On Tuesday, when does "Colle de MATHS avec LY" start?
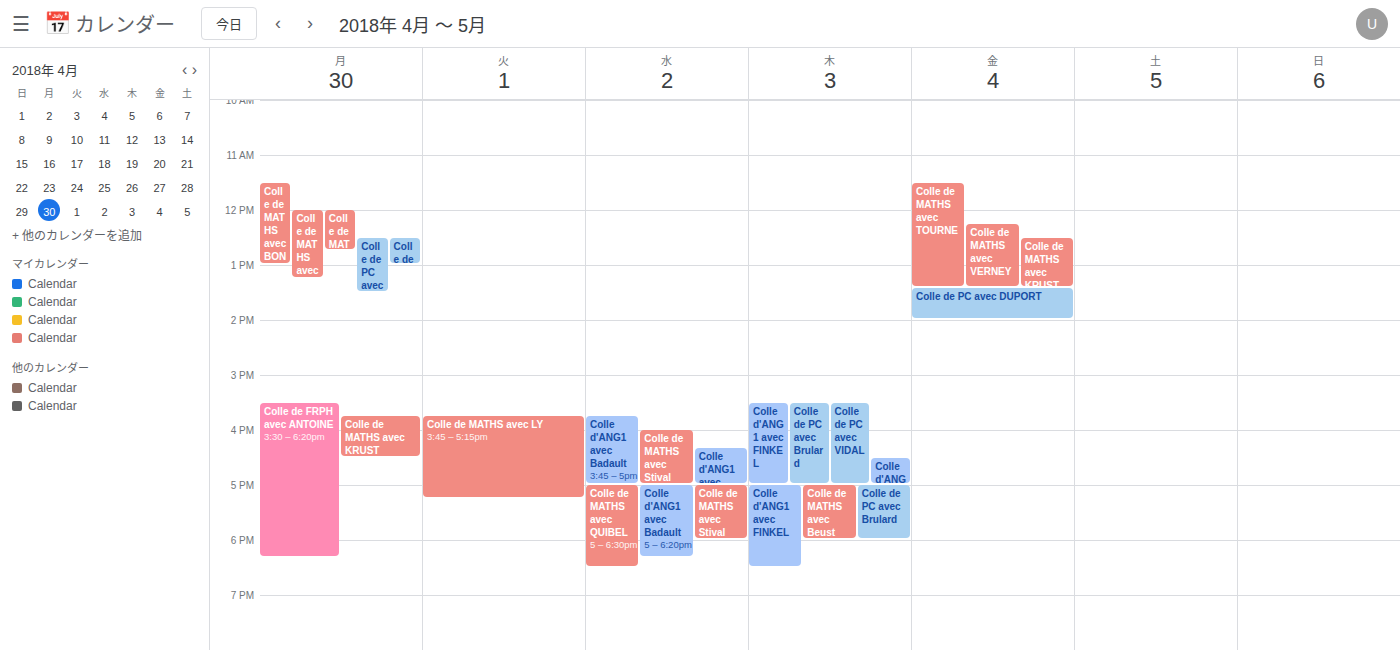
3:45 PM